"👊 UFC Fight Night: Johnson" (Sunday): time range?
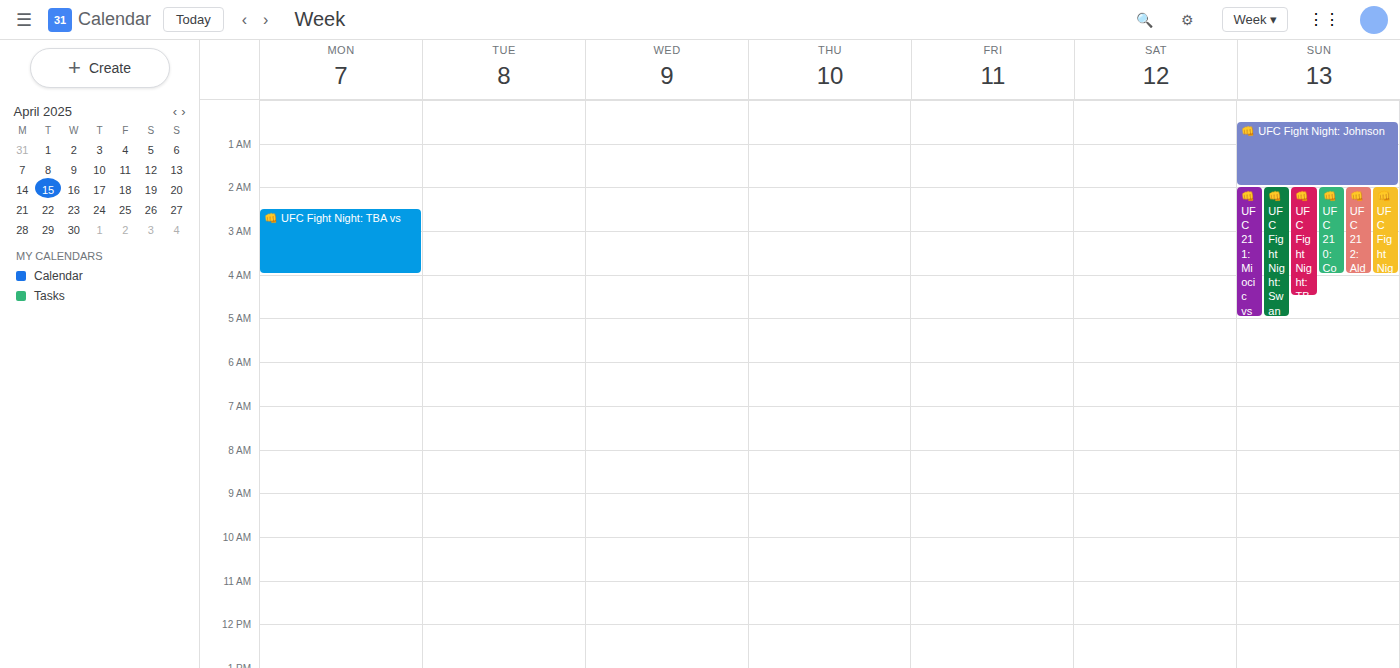
12:30 AM to 2:00 AM